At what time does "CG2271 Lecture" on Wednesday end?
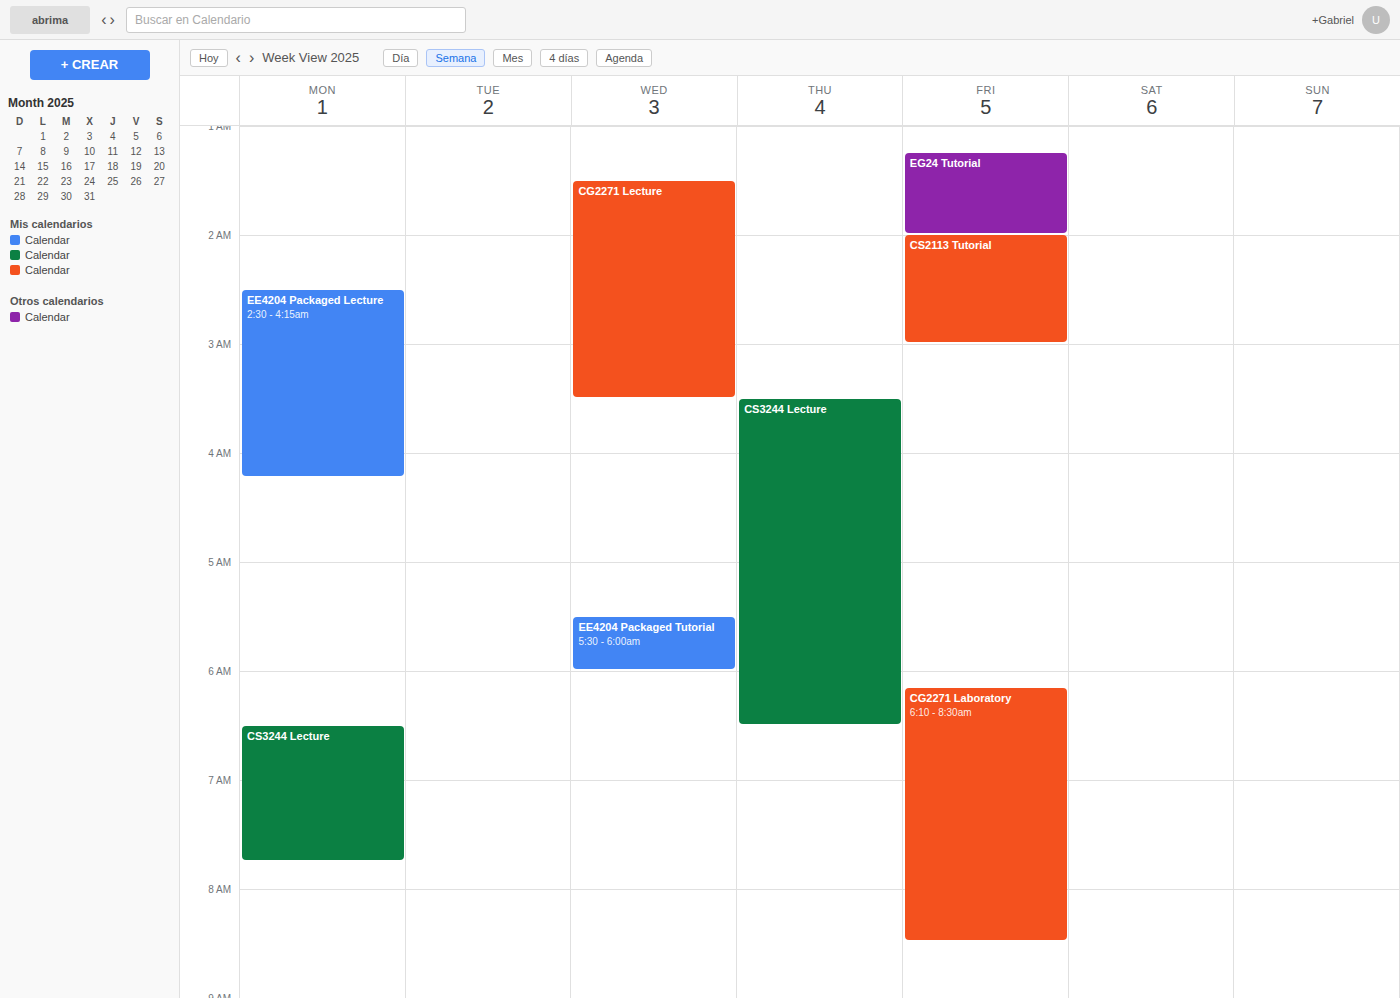
3:30 AM